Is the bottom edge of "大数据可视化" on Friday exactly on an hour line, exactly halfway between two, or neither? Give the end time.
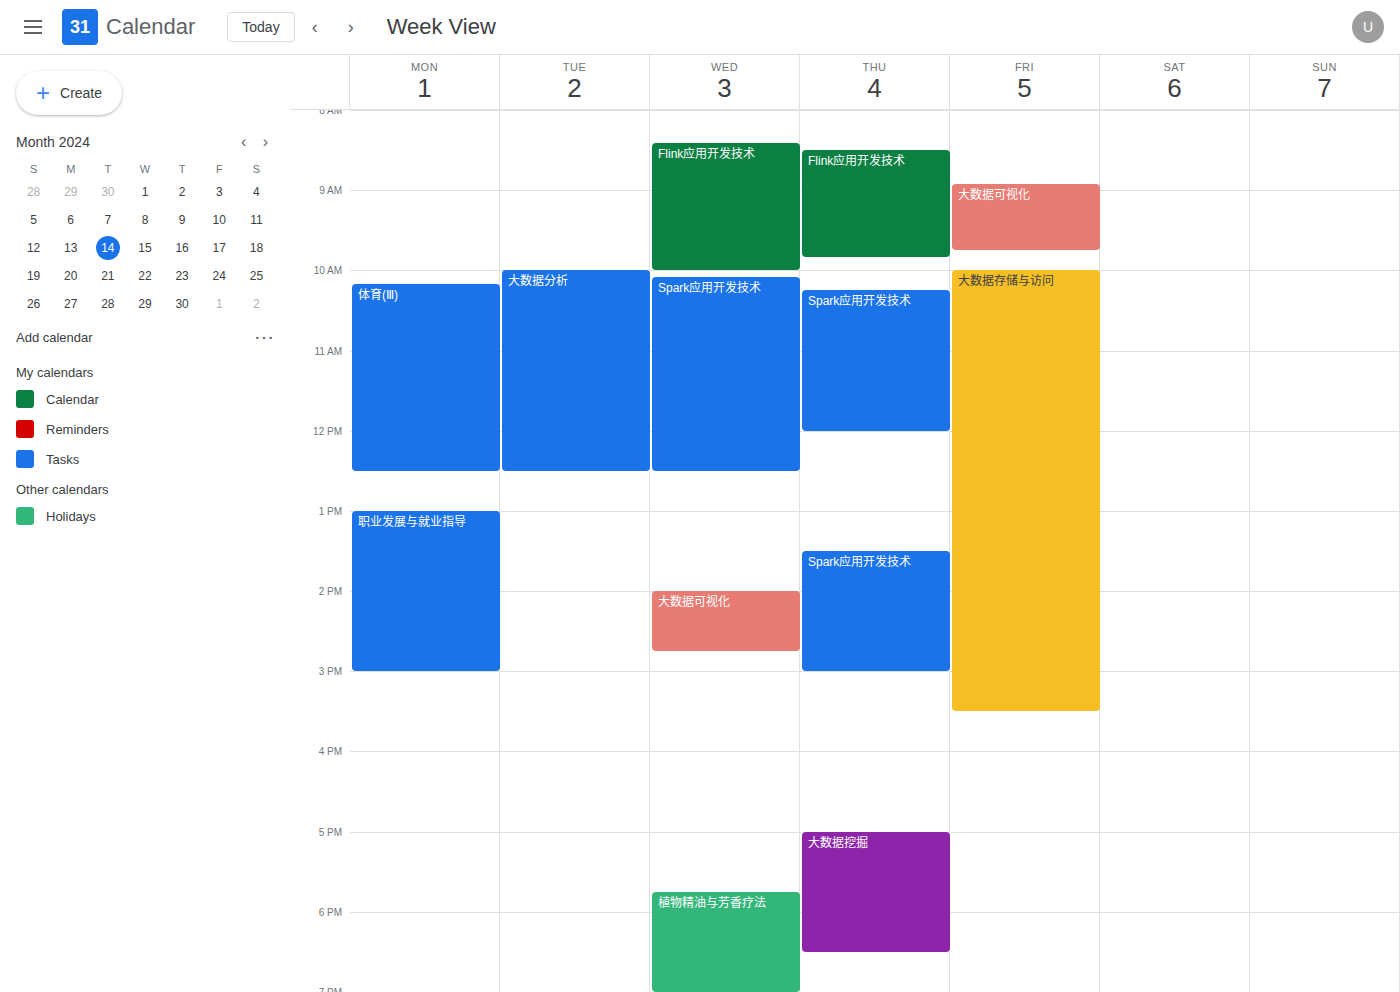
9:45 AM -- neither: three quarters of the way from the 9 AM line to the 10 AM line.